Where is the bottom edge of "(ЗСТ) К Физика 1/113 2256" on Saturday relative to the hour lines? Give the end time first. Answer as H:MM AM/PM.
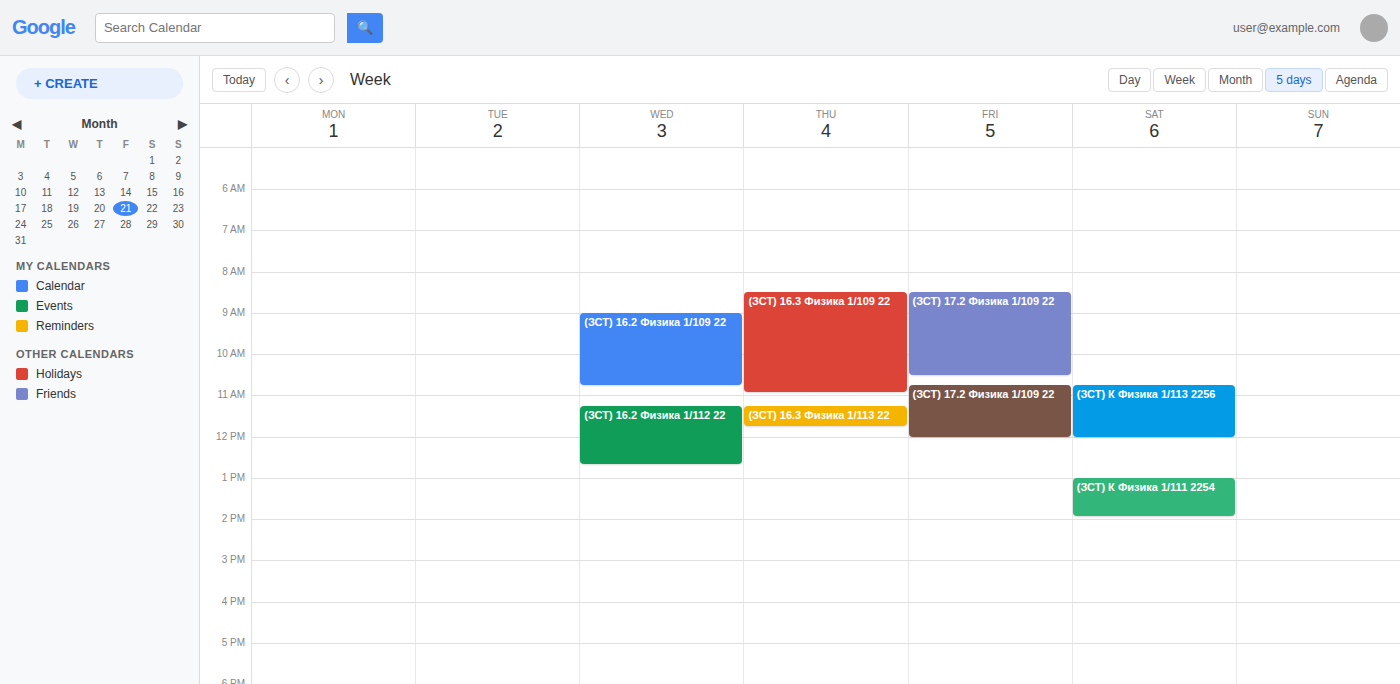
12:00 PM -- exactly on the 12 PM line.